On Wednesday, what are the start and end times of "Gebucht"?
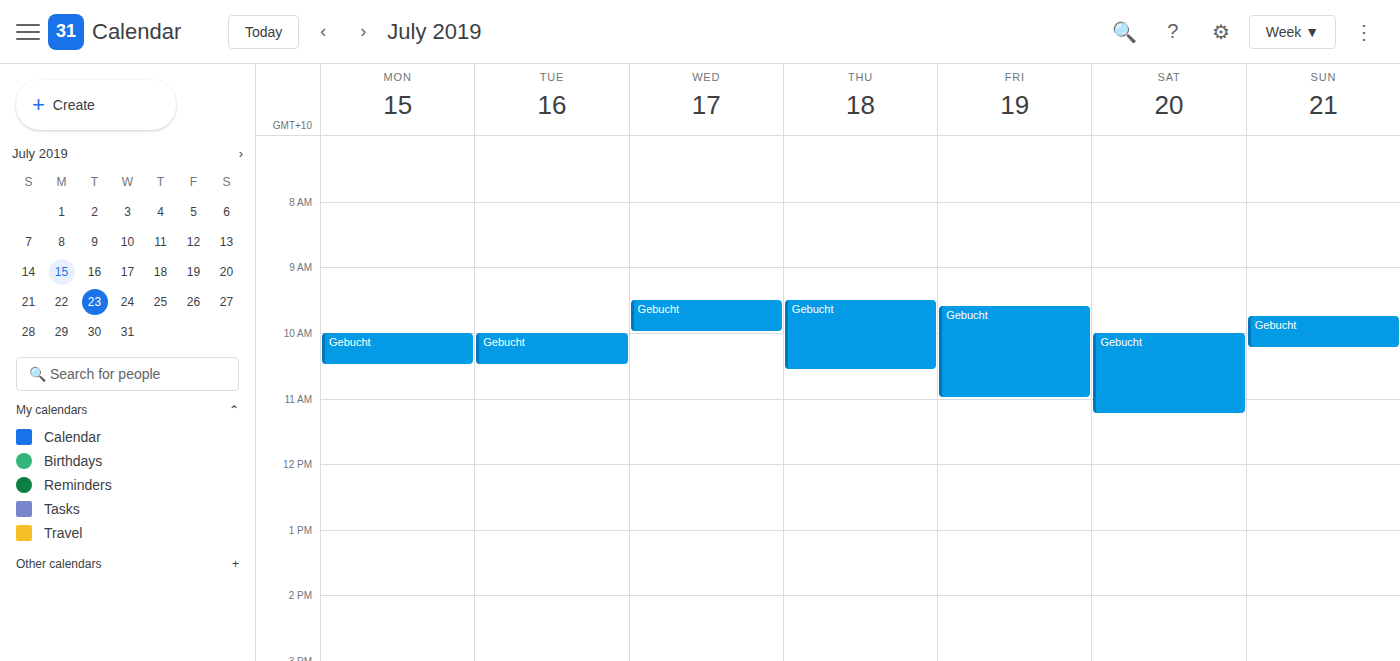
9:30 AM to 10:00 AM